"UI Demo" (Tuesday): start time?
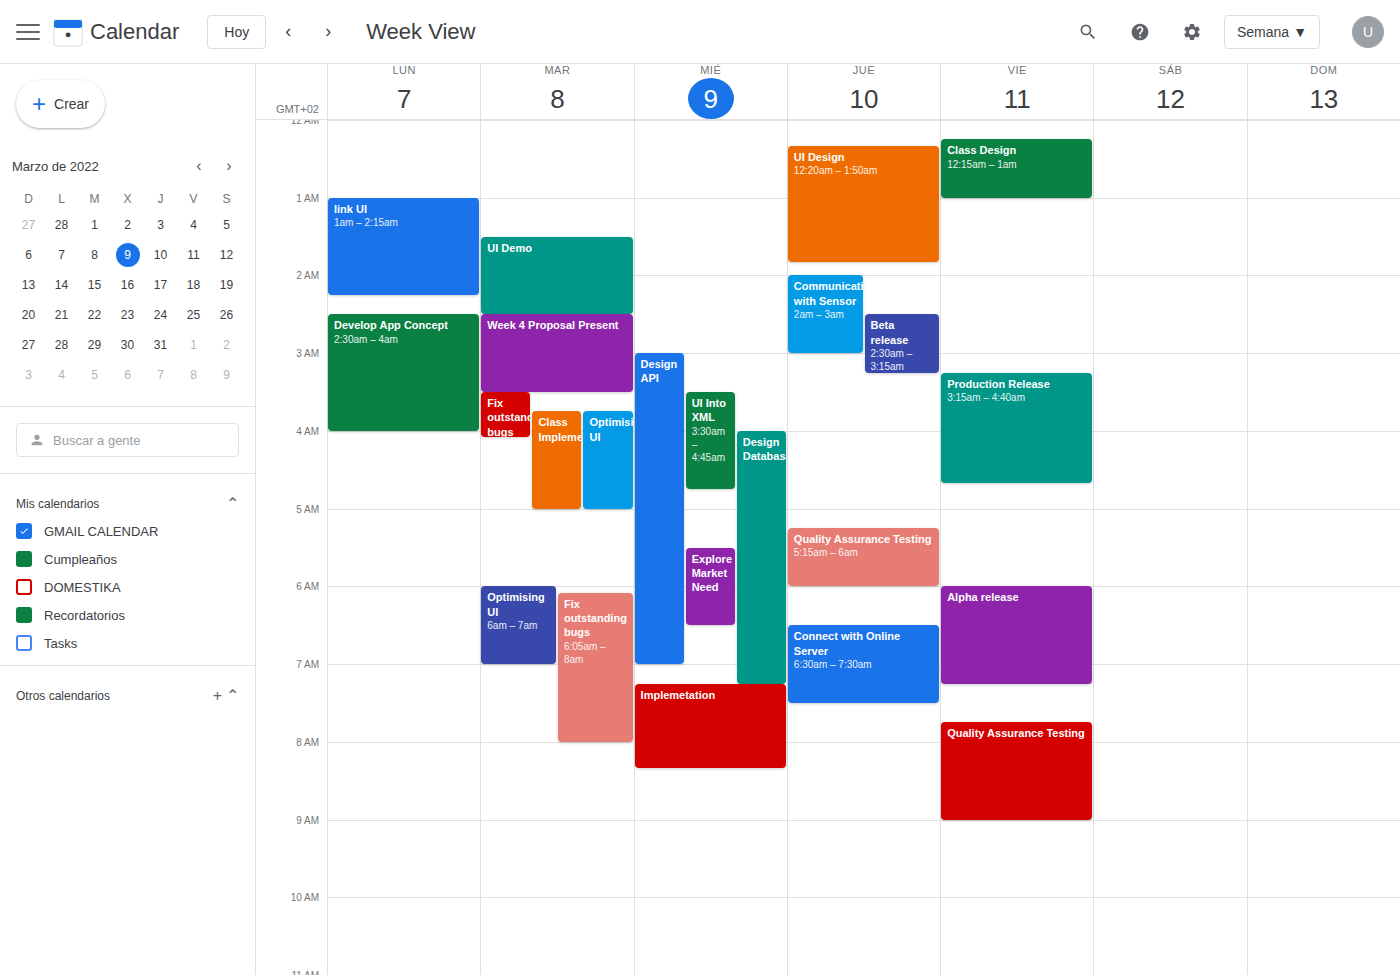
1:30 AM